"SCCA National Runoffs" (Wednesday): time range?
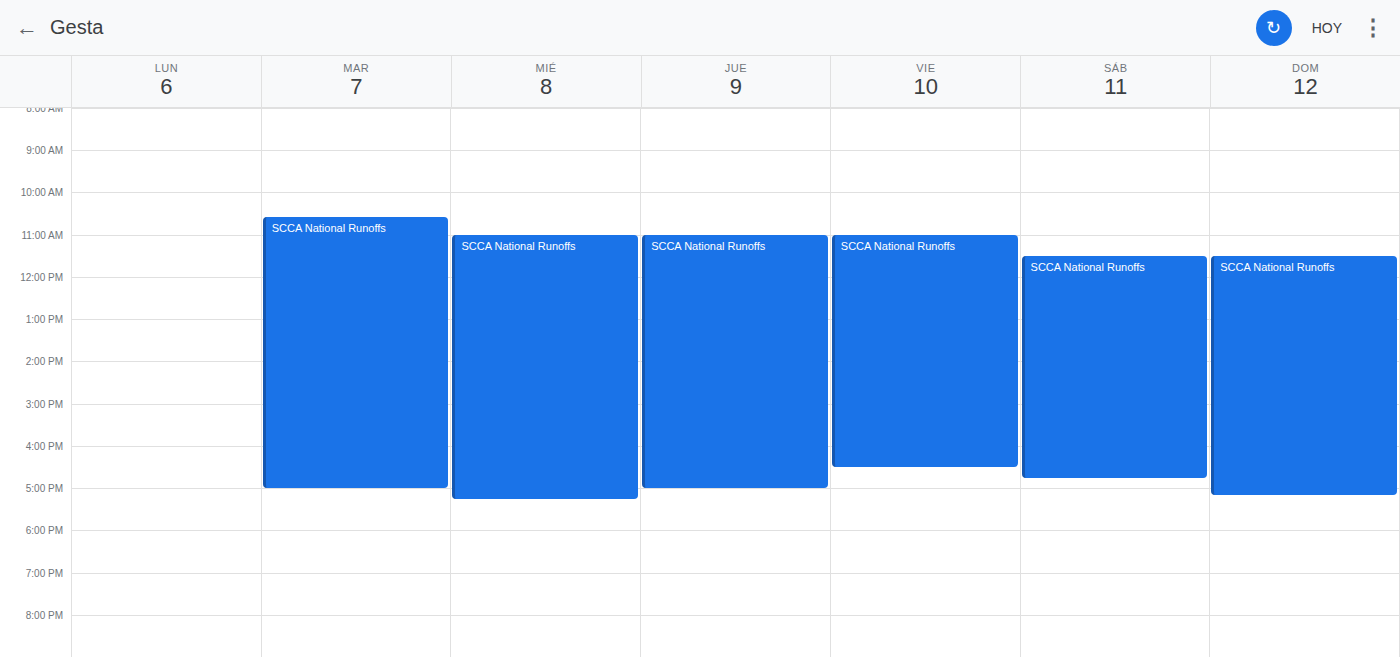
11:00 AM to 5:15 PM